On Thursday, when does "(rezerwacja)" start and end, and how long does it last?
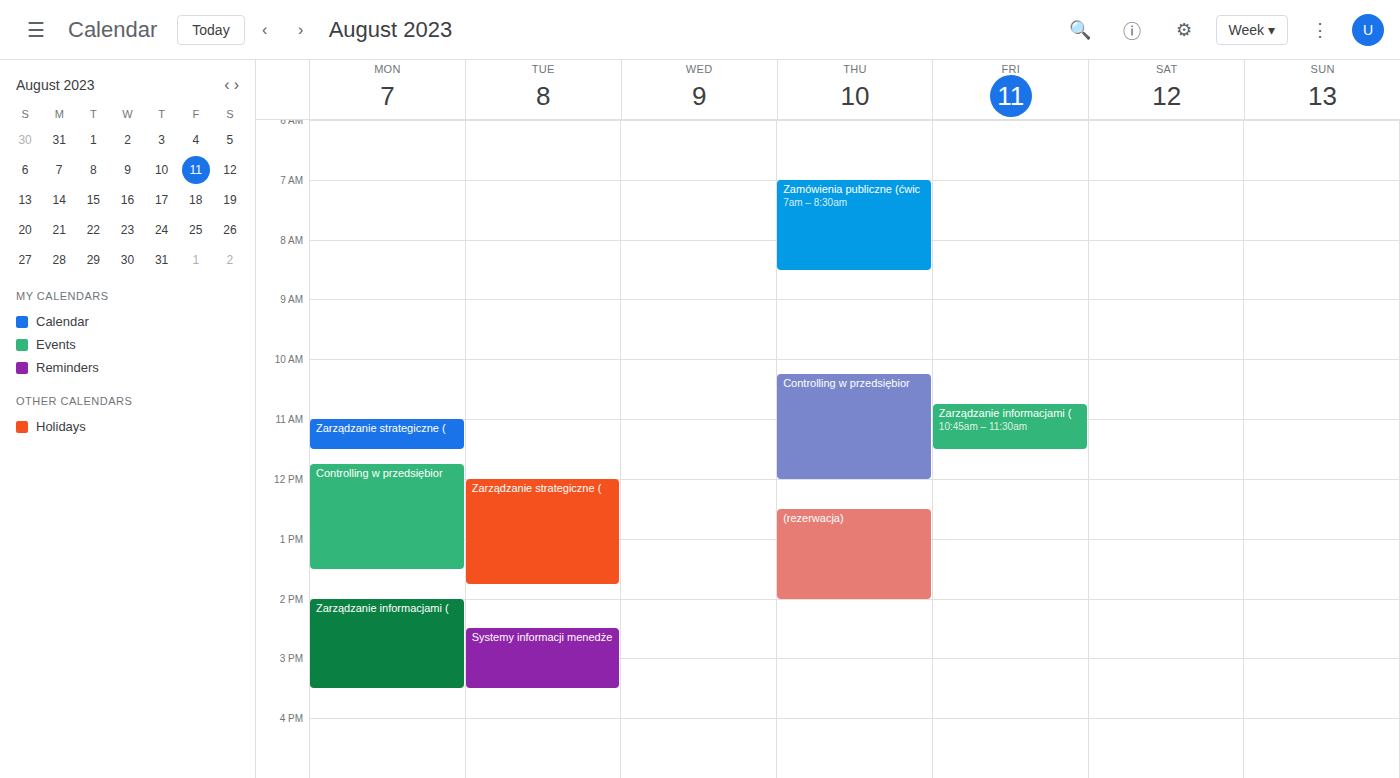
12:30 to 14:00, 1 hour 30 minutes